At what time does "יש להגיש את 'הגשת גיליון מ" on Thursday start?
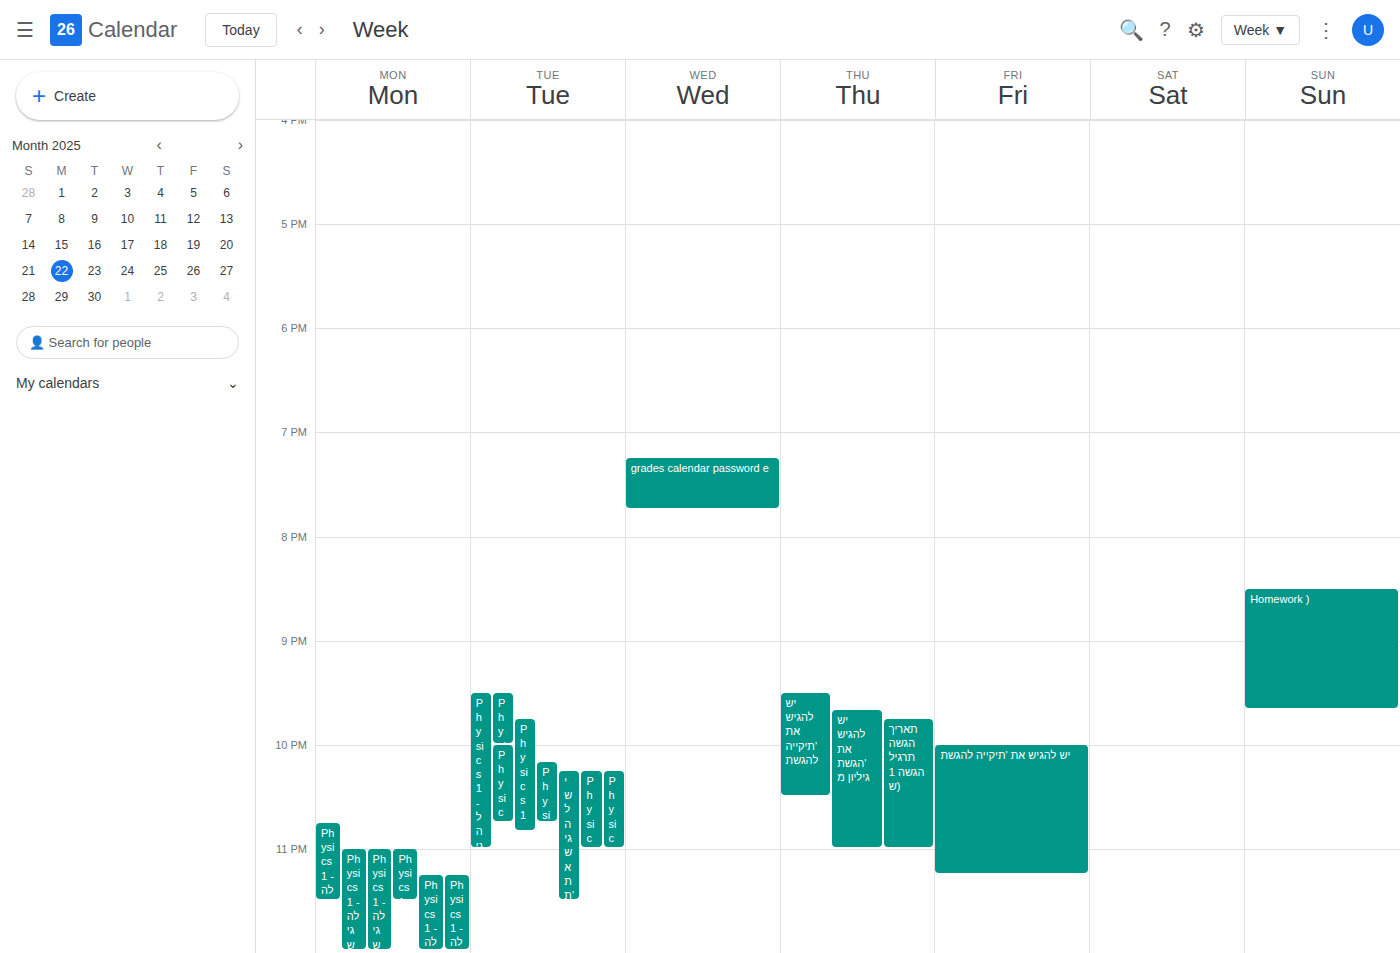
9:40 PM